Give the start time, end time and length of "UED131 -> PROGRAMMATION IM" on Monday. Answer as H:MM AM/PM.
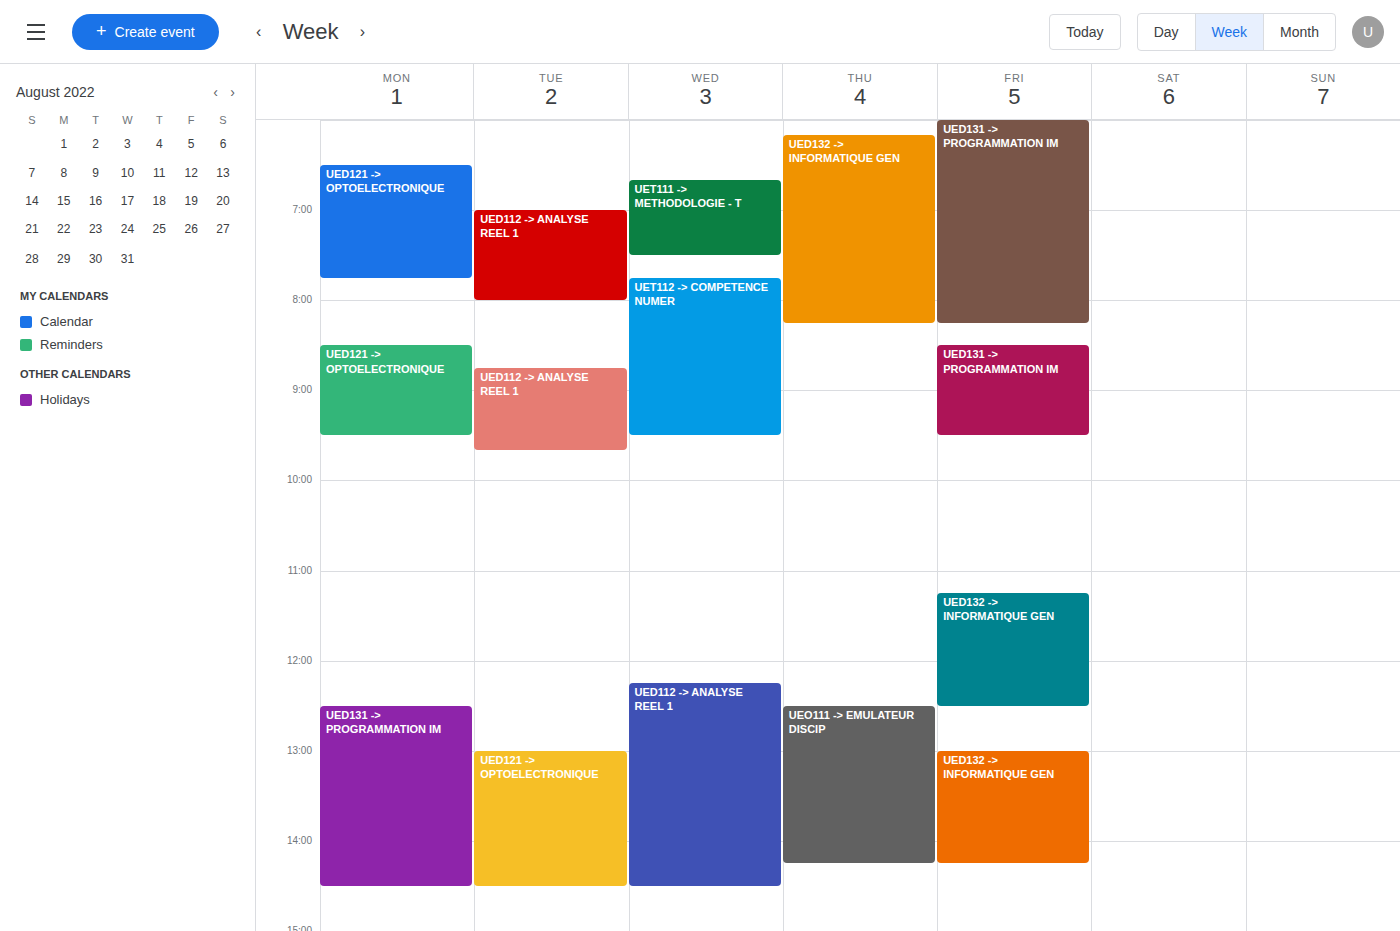
12:30 PM to 2:30 PM, 2 hours